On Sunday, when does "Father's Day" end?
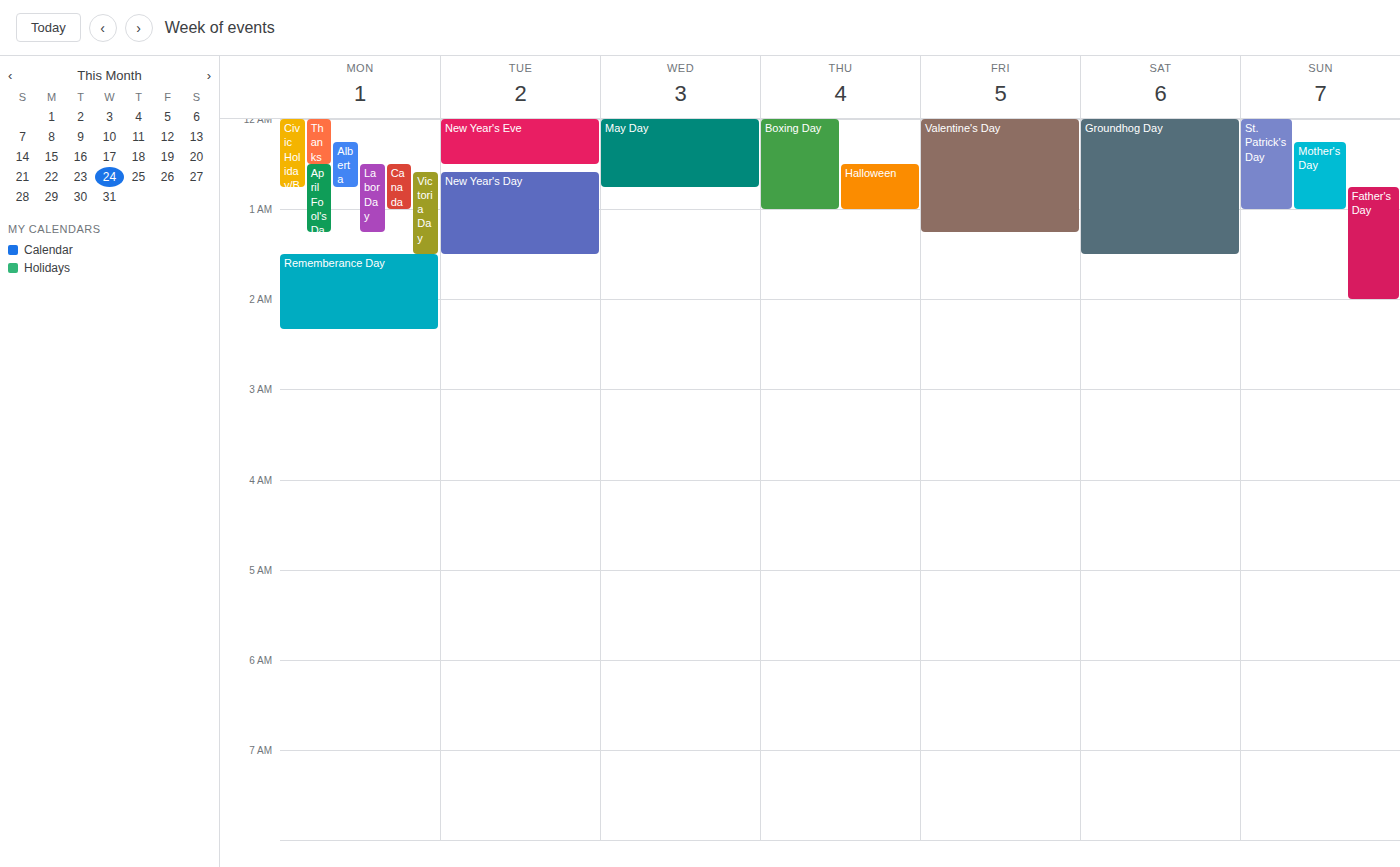
2:00 AM